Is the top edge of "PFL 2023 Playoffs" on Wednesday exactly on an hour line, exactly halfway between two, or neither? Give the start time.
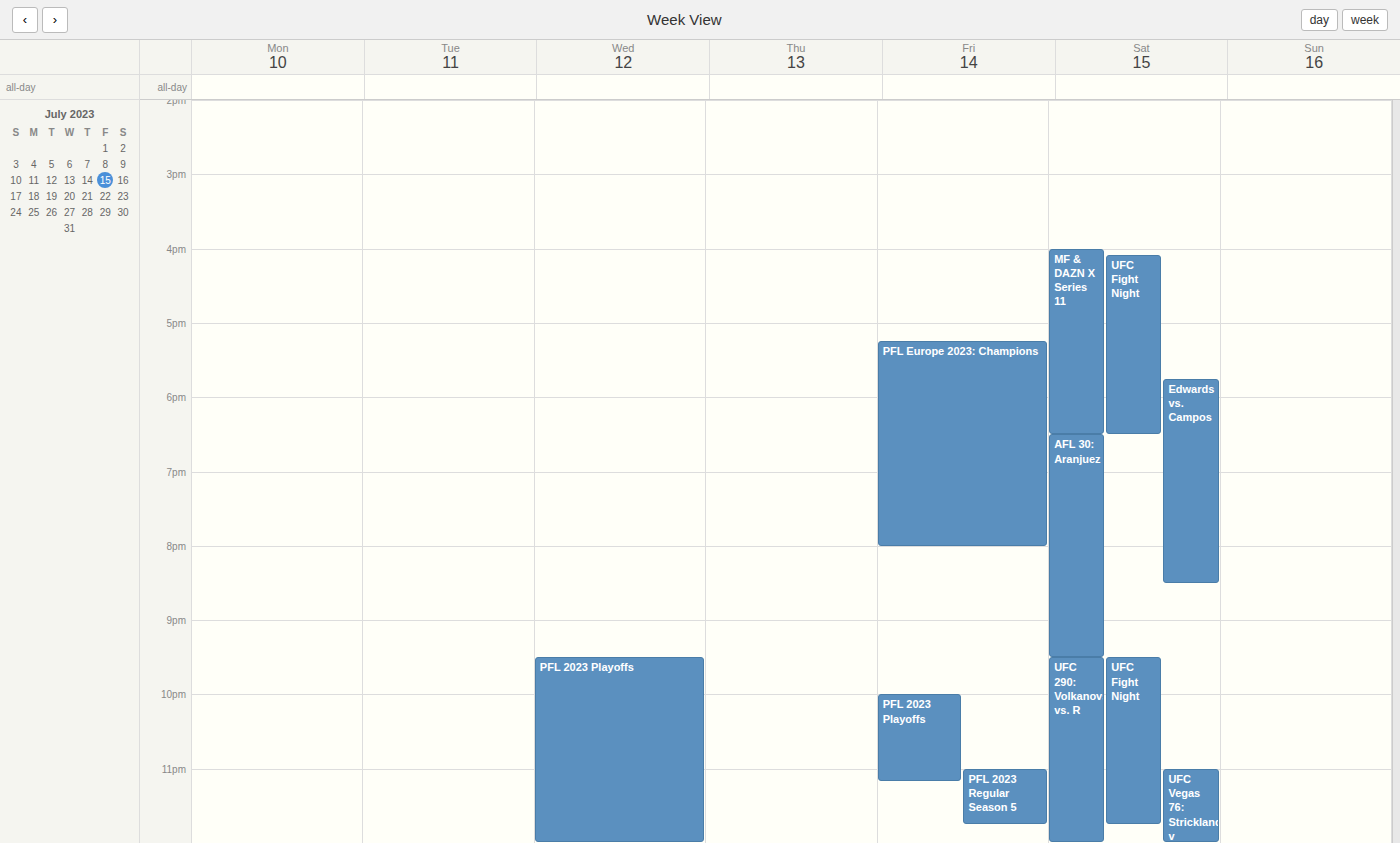
9:30 PM -- halfway between the 9 PM and 10 PM lines.